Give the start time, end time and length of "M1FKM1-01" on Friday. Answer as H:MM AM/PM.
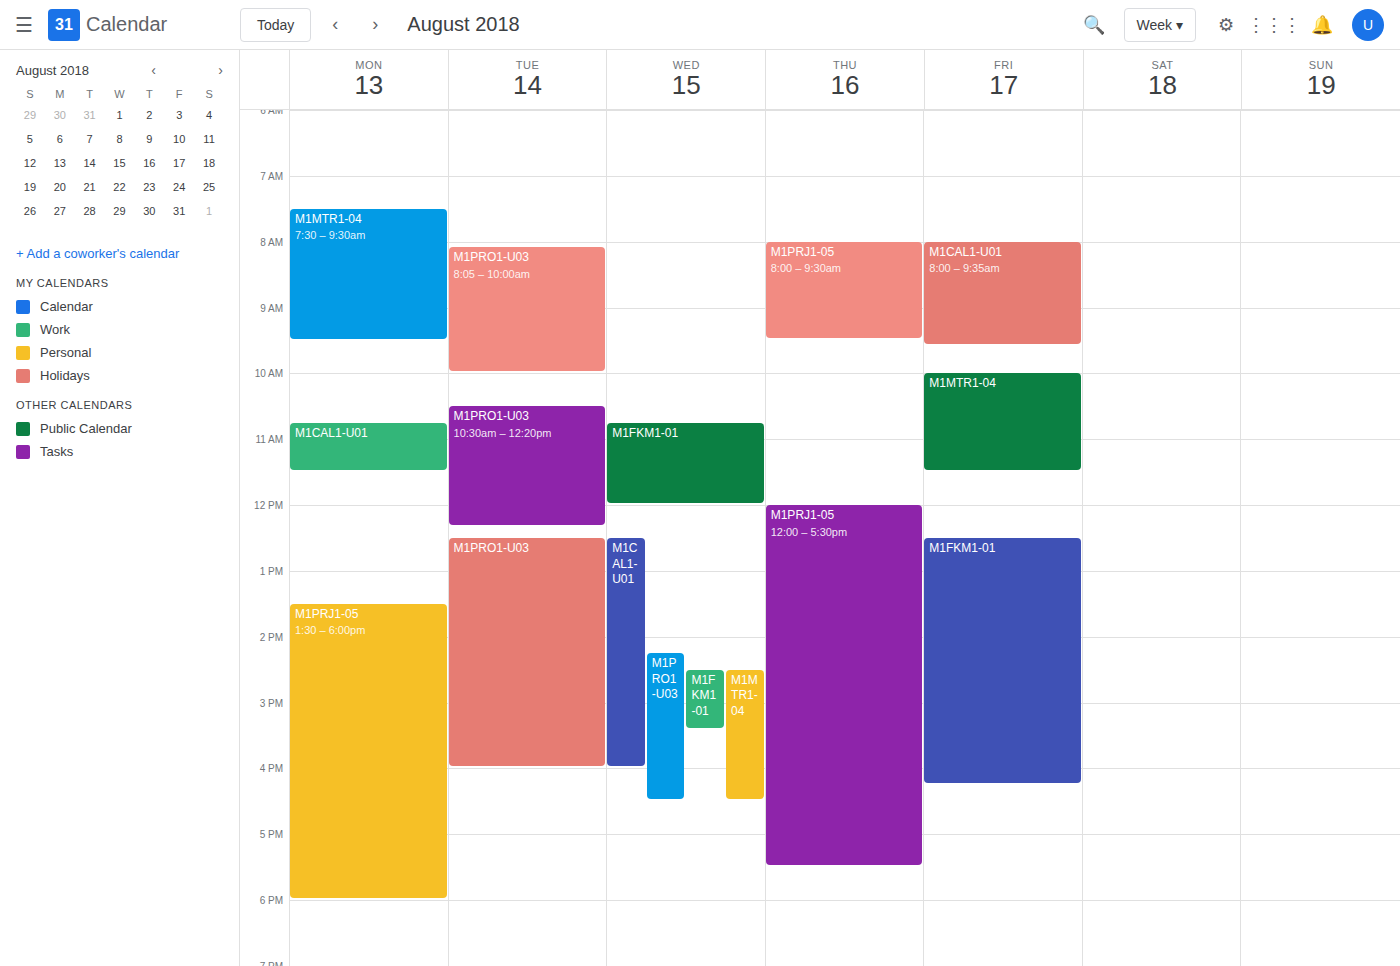
12:30 PM to 4:15 PM, 3 hours 45 minutes